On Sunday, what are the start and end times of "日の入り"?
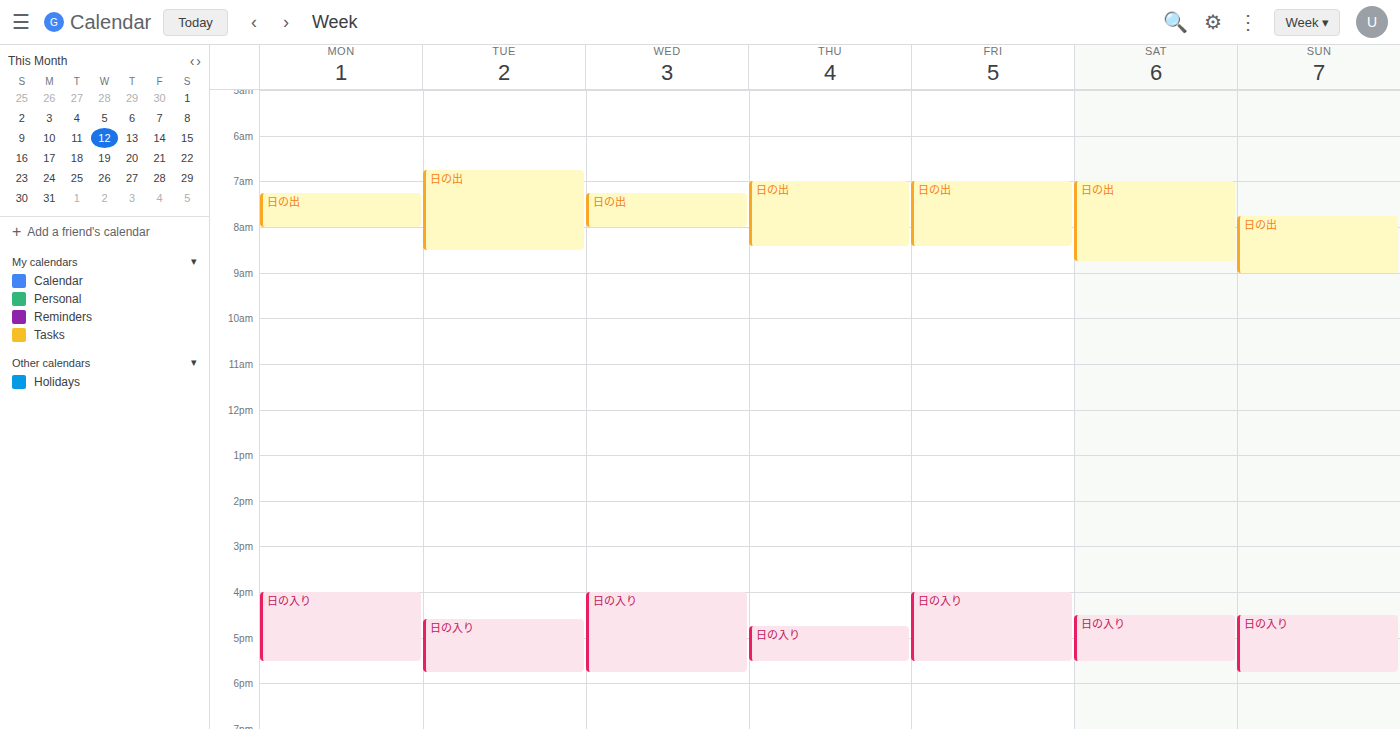
4:30 PM to 5:45 PM